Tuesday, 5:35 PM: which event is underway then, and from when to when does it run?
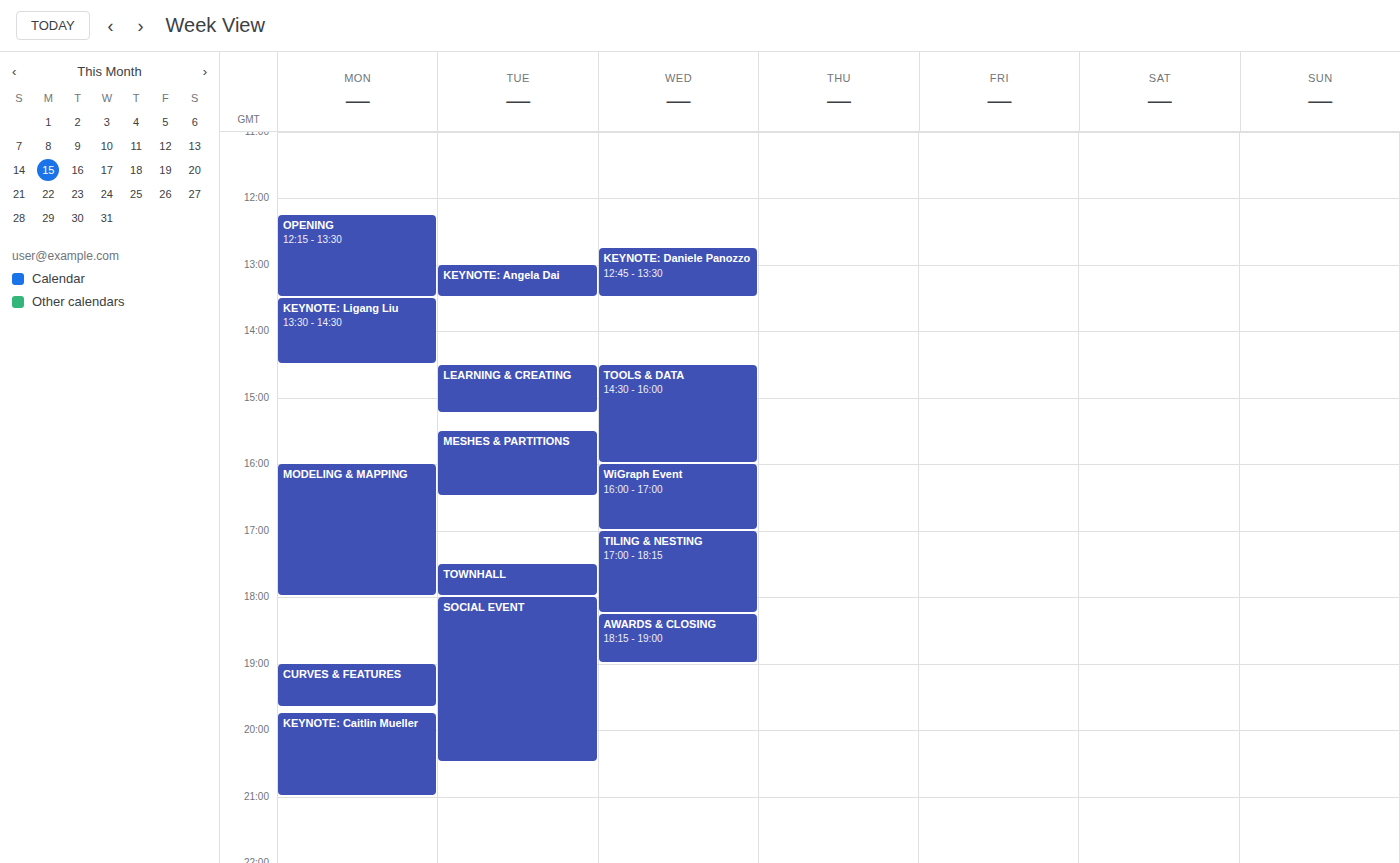
"TOWNHALL", 5:30 PM to 6:00 PM